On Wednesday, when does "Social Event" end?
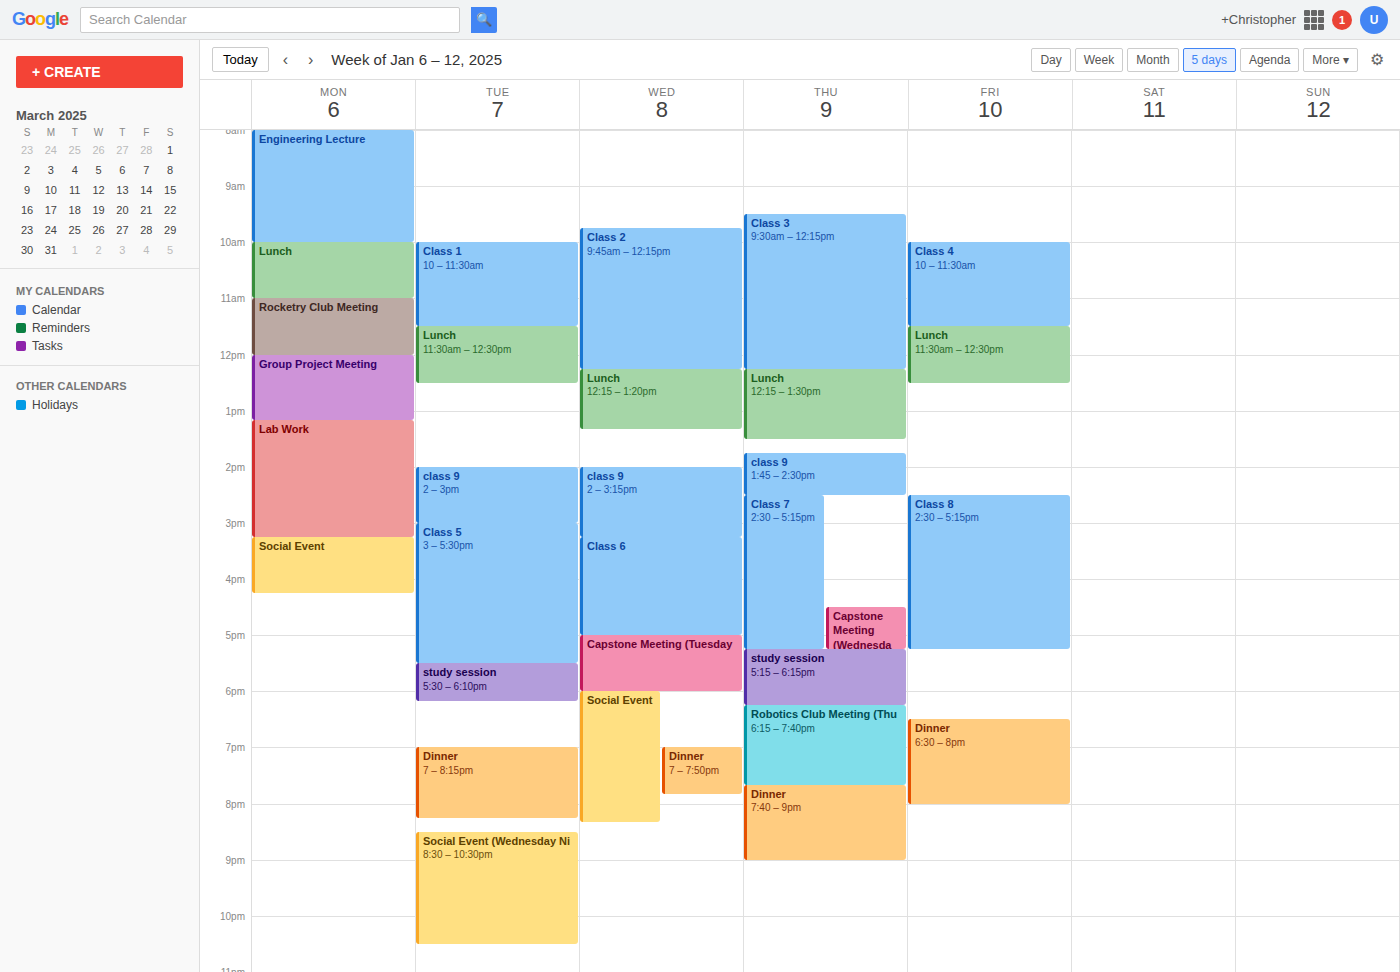
8:20 PM